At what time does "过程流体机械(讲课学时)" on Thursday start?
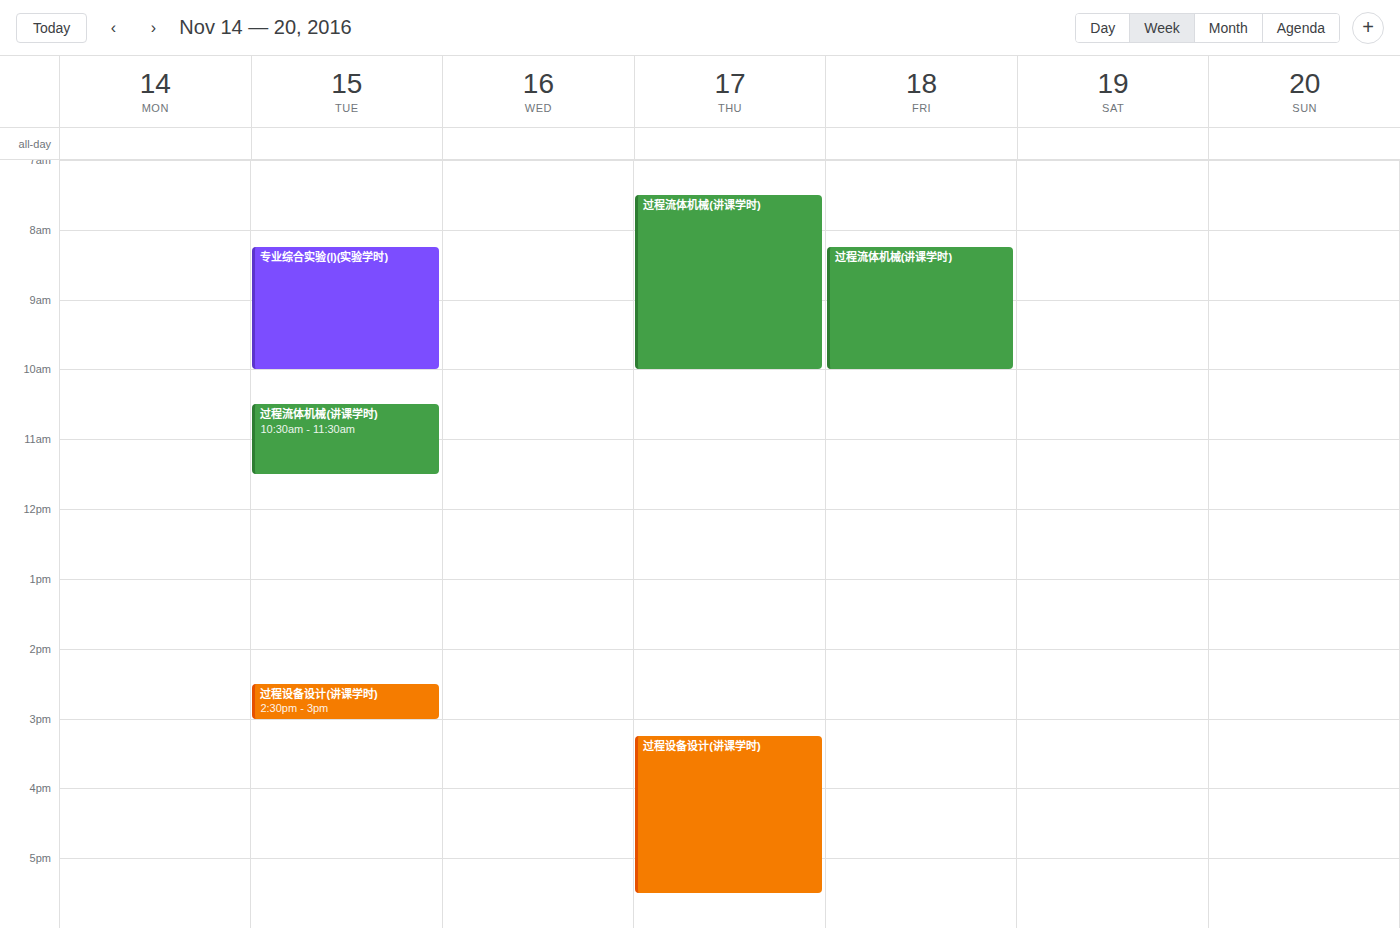
7:30 AM